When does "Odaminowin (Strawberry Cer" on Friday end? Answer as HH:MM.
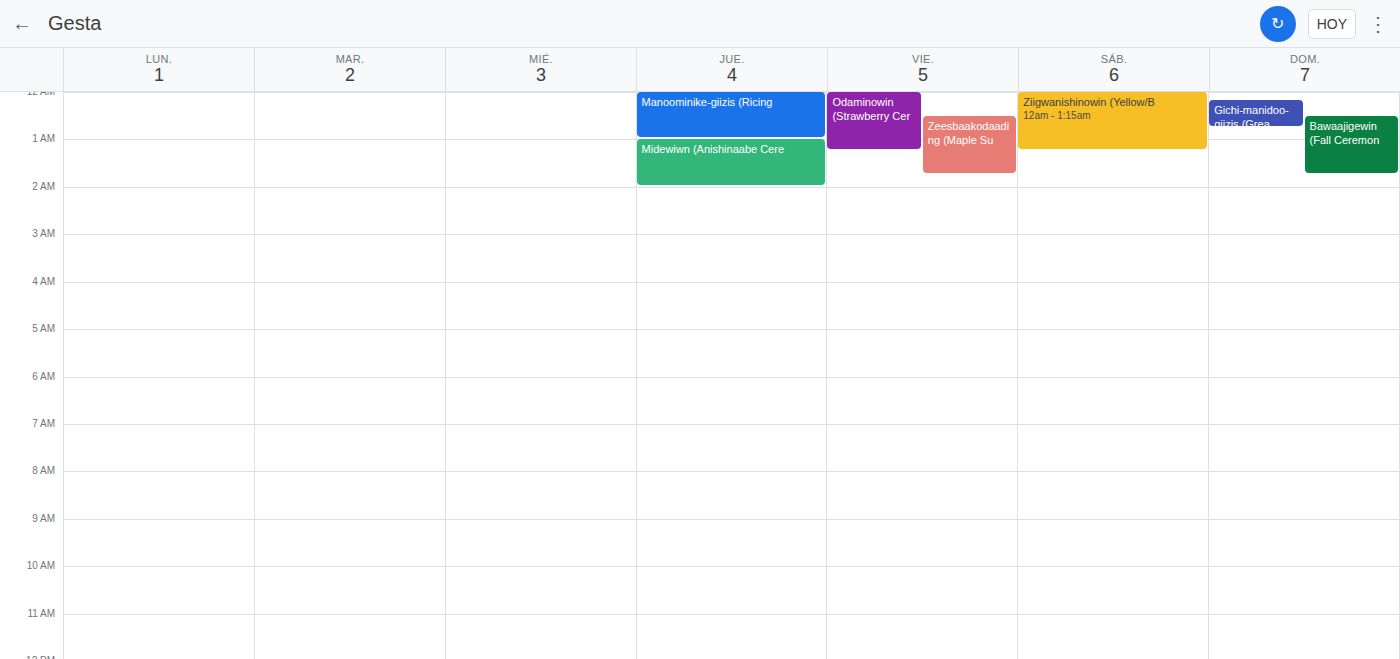
01:15